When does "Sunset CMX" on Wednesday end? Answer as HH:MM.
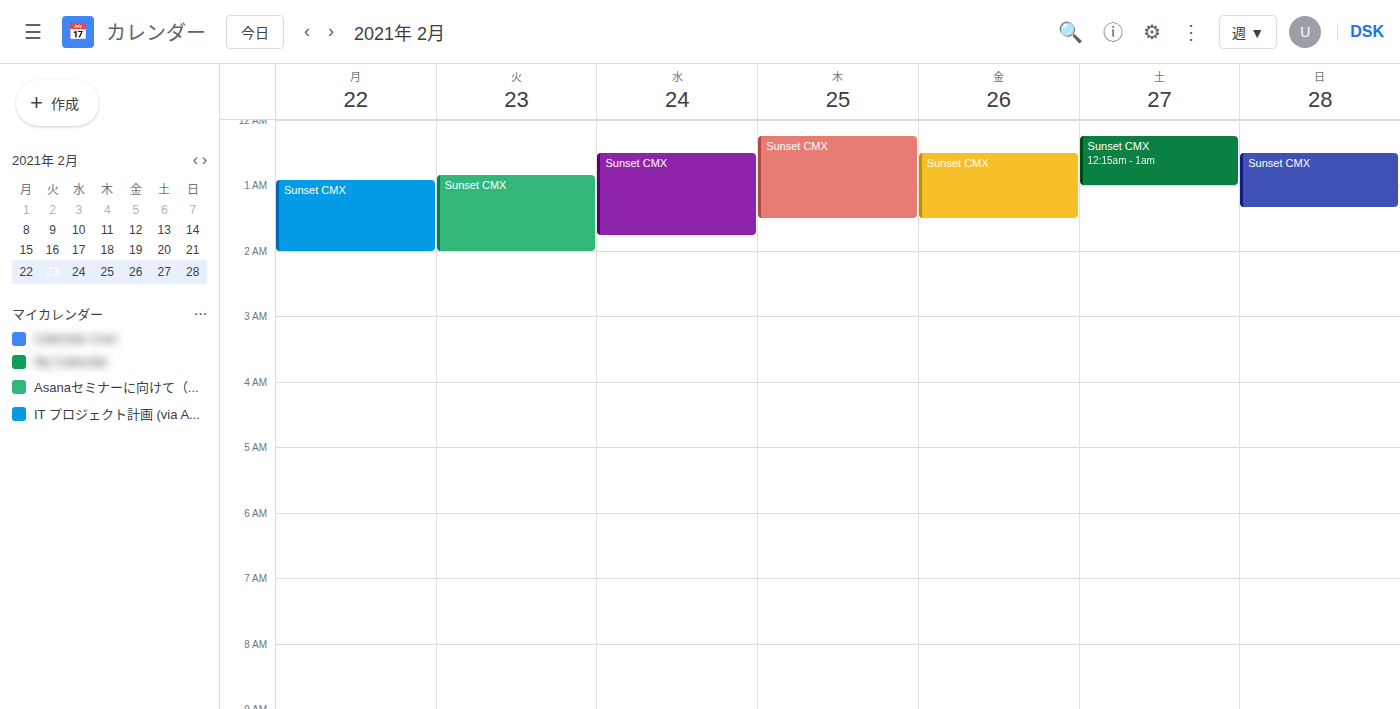
01:45